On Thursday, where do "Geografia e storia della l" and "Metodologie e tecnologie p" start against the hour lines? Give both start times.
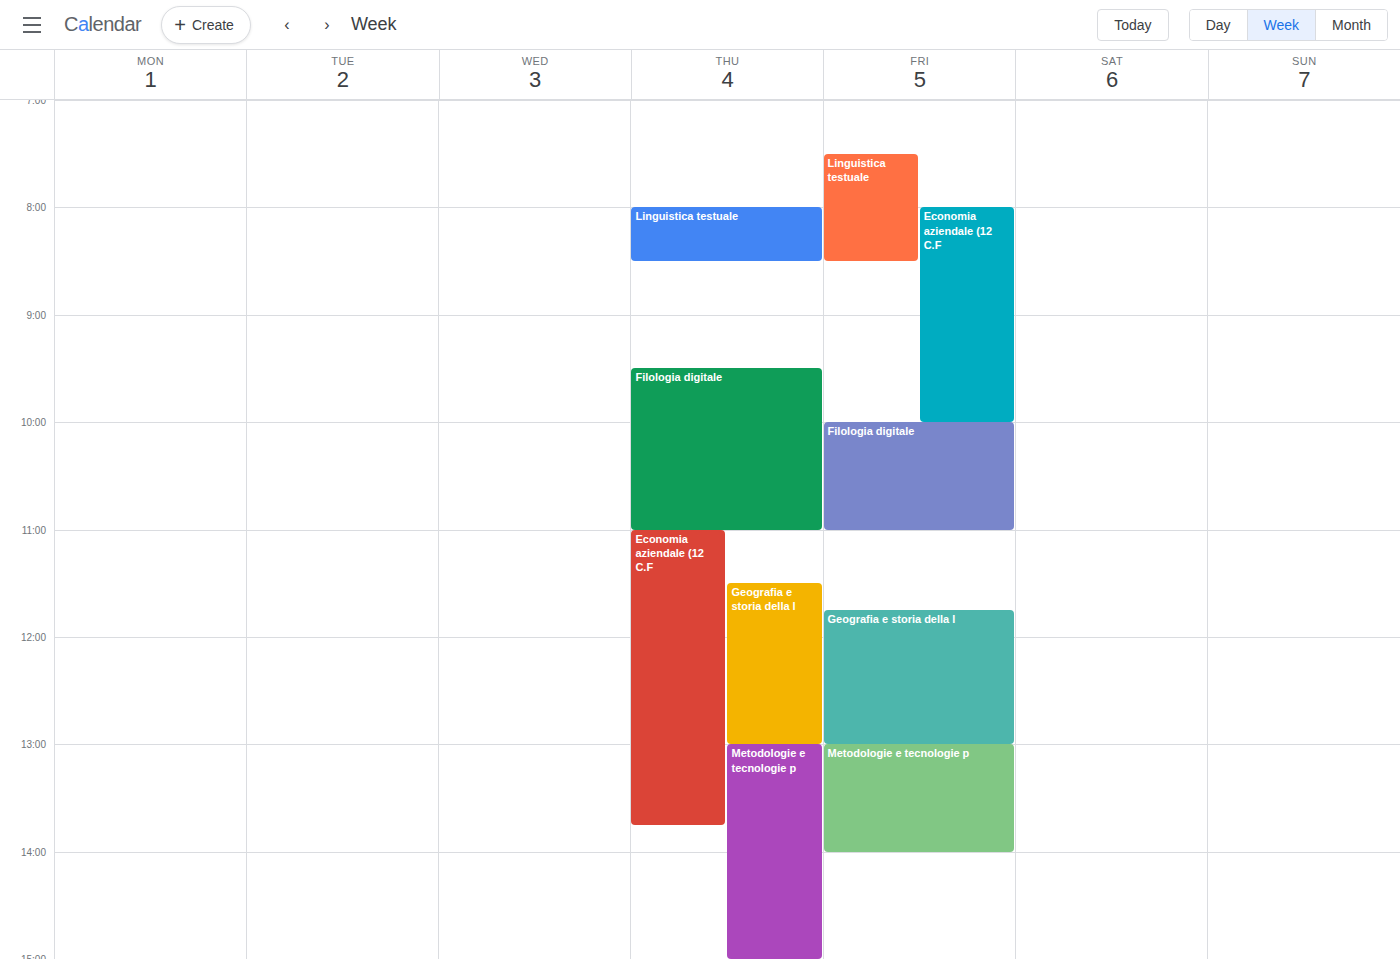
"Geografia e storia della l": 11:30 AM, halfway between the 11 AM and 12 PM lines. "Metodologie e tecnologie p": 1:00 PM, exactly on the 1 PM line.